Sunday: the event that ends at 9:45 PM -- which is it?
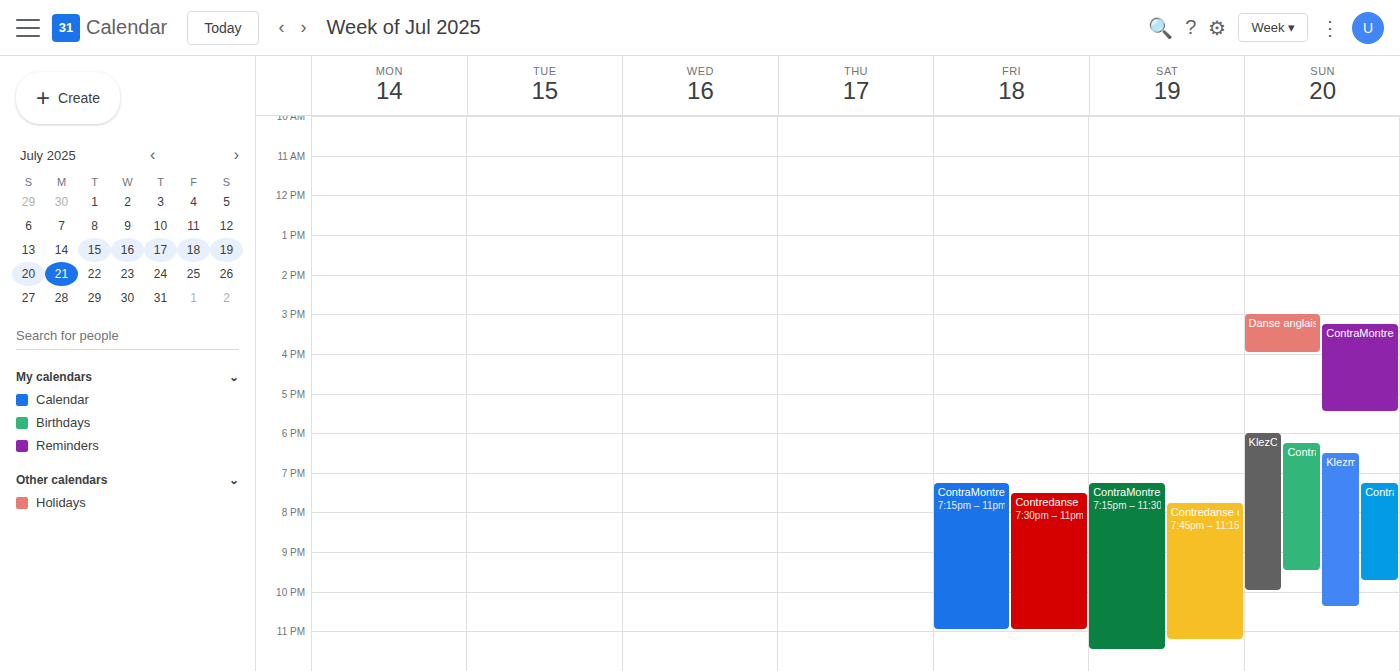
"ContraMontreal grande dans"